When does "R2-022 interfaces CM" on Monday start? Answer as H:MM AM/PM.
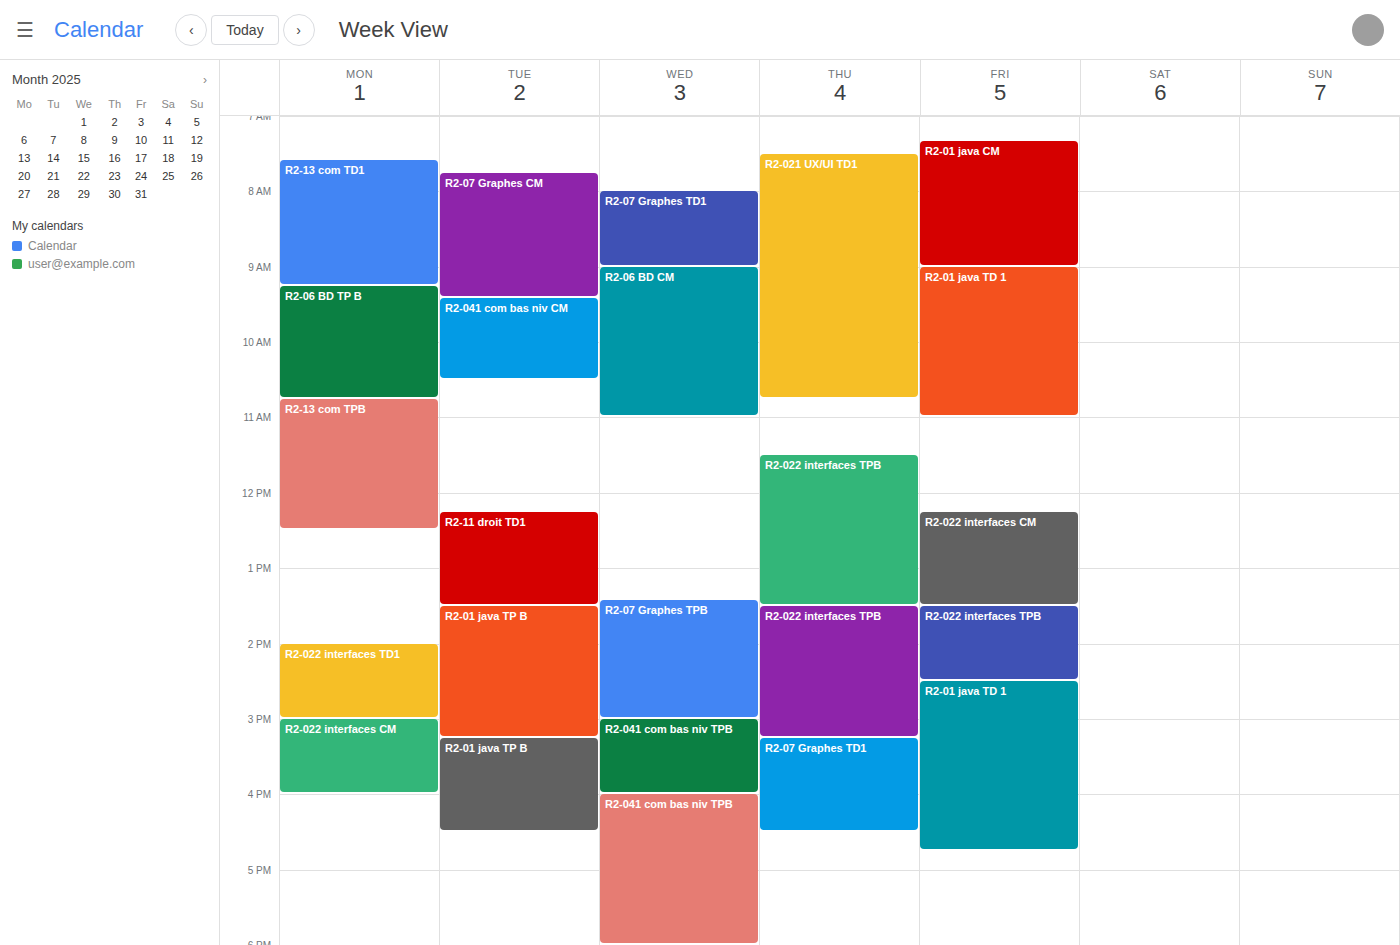
3:00 PM